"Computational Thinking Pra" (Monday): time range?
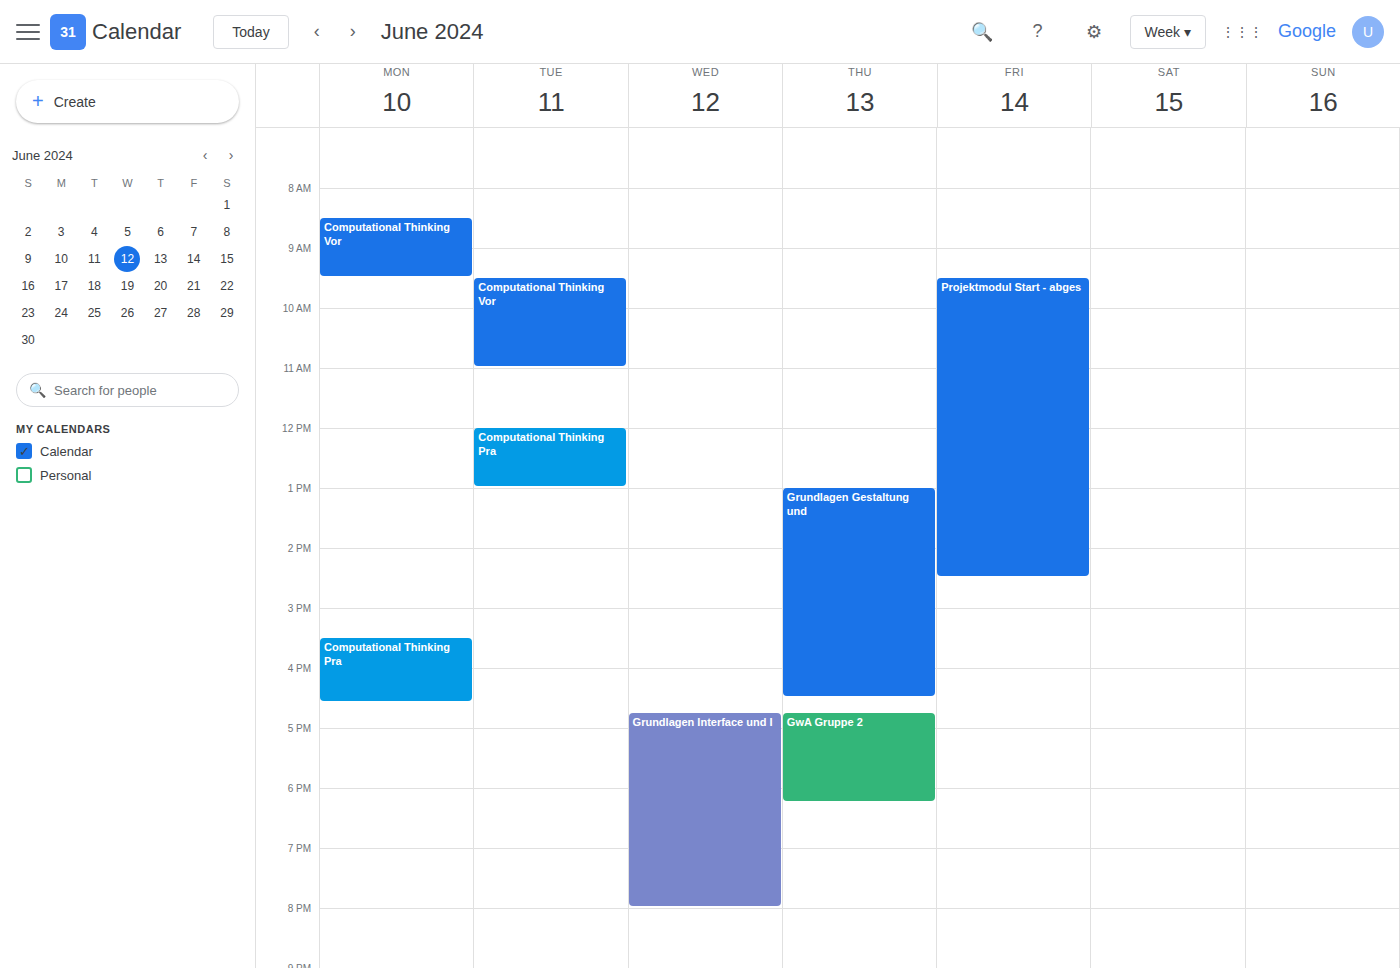
3:30 PM to 4:35 PM